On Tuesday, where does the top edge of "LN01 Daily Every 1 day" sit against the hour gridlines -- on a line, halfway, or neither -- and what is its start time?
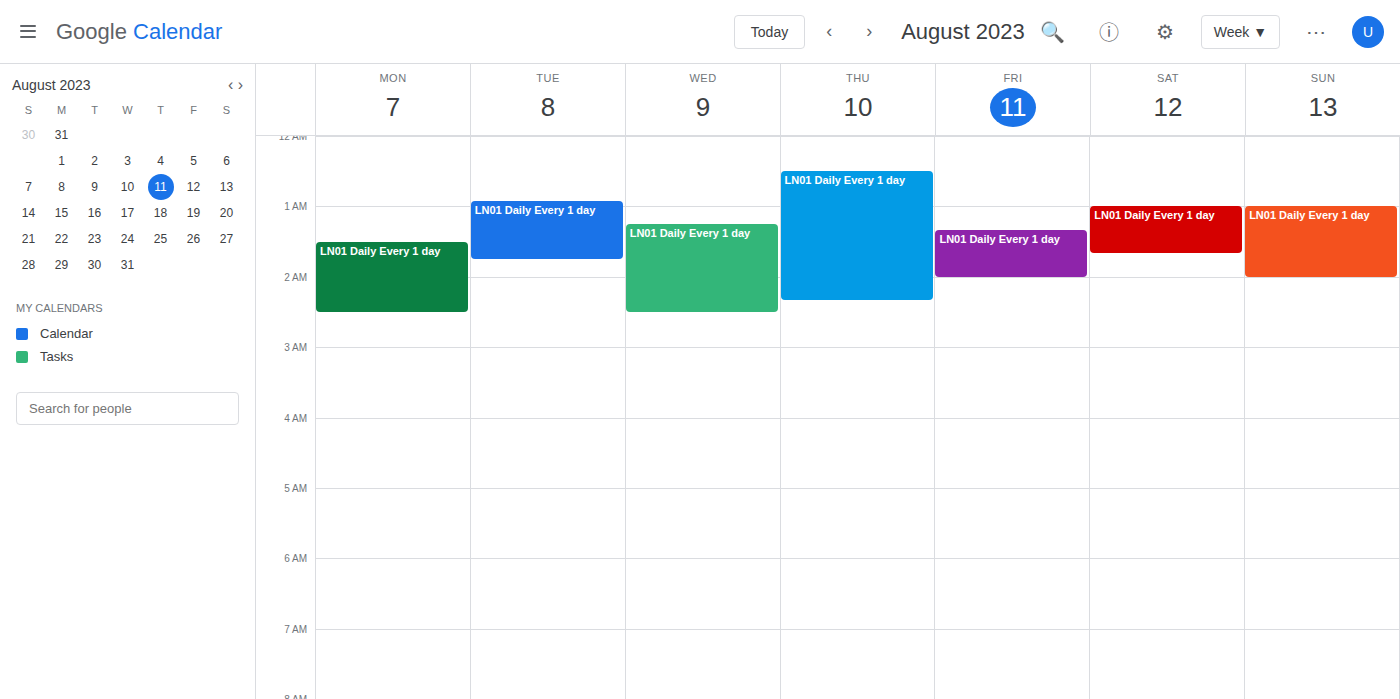
12:55 AM -- neither: 55 minutes below the 12 AM line and 5 minutes above the 1 AM line.